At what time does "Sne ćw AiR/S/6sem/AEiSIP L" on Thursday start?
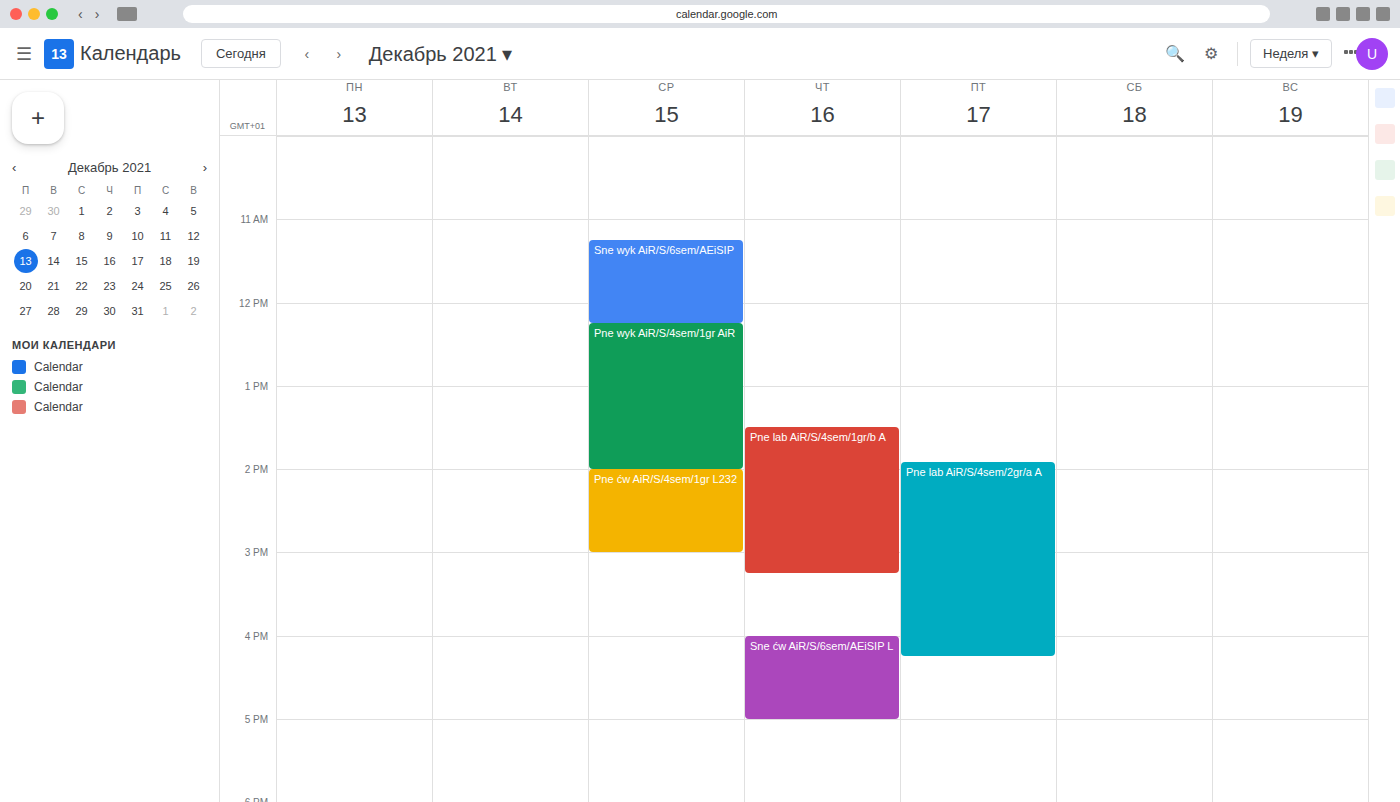
4:00 PM